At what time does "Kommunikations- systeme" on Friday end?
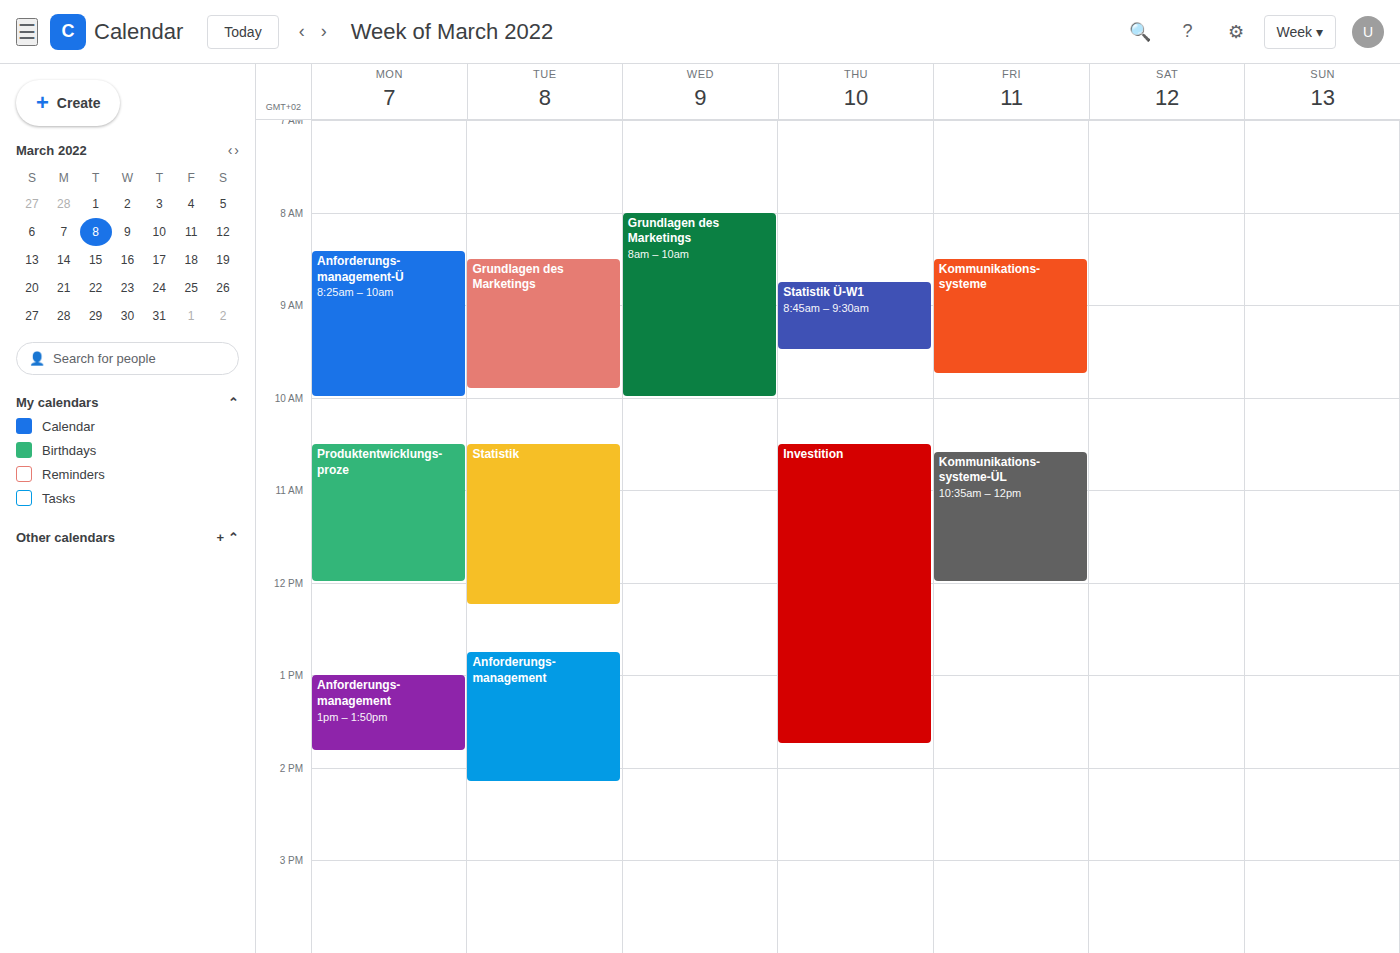
9:45 AM